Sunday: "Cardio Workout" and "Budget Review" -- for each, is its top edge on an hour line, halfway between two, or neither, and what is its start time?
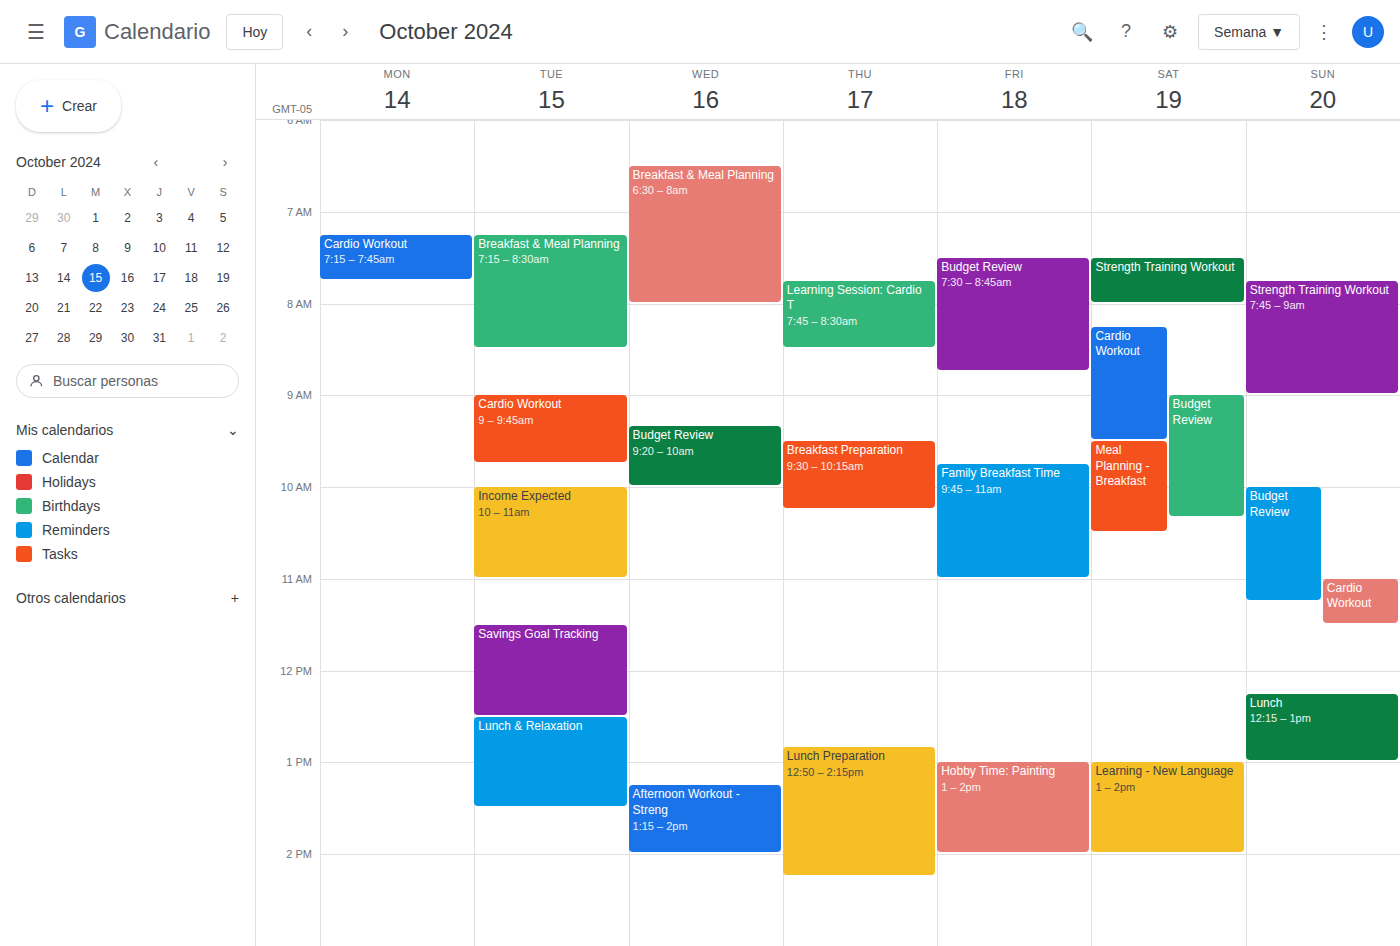
"Cardio Workout": 11:00, exactly on the 11:00 line. "Budget Review": 10:00, exactly on the 10:00 line.